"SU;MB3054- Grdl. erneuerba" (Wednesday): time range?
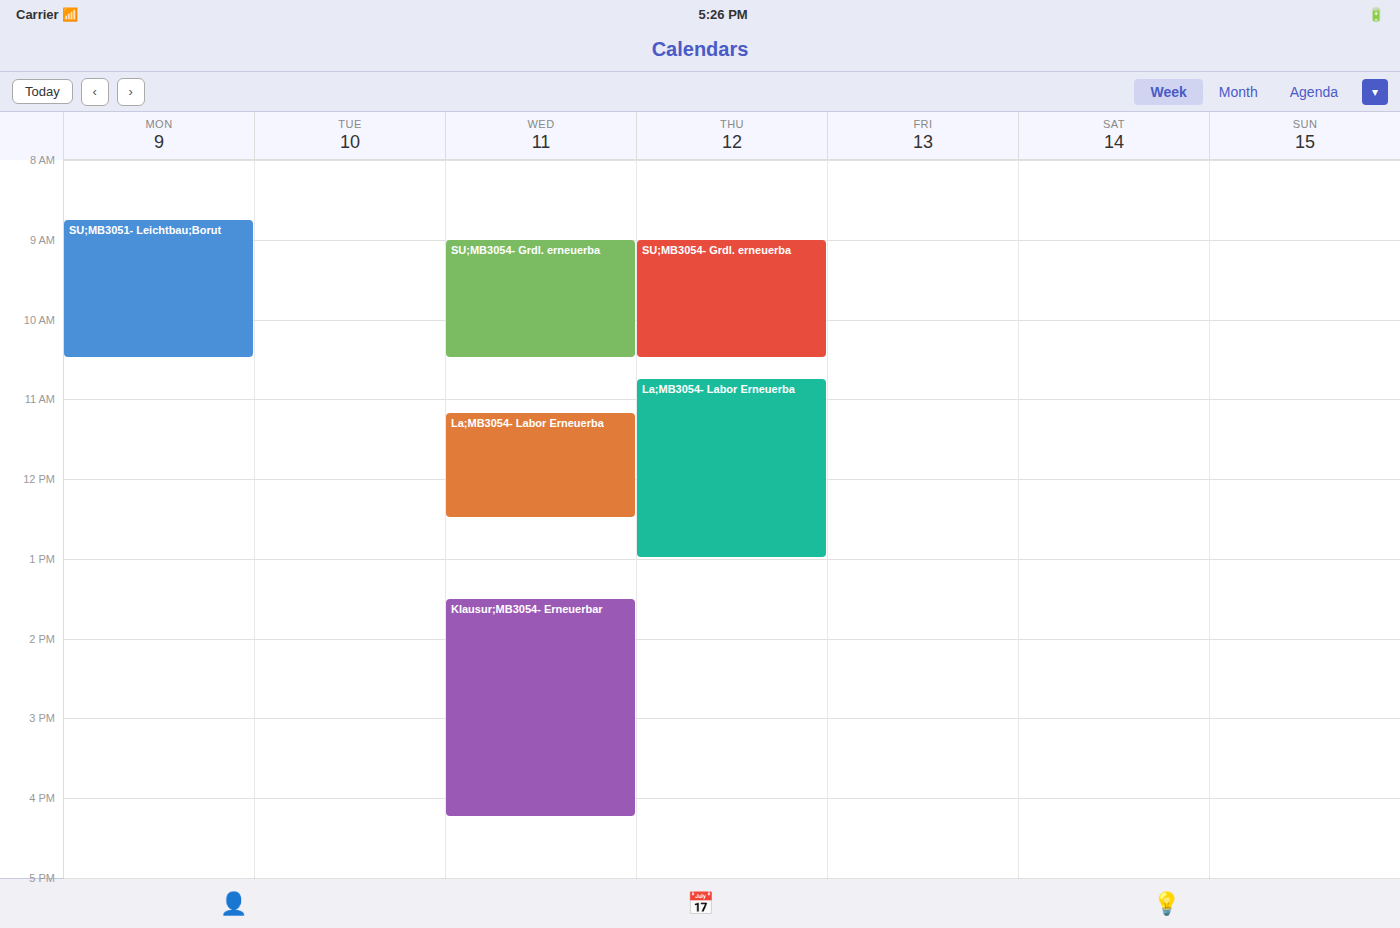
9:00 AM to 10:30 AM